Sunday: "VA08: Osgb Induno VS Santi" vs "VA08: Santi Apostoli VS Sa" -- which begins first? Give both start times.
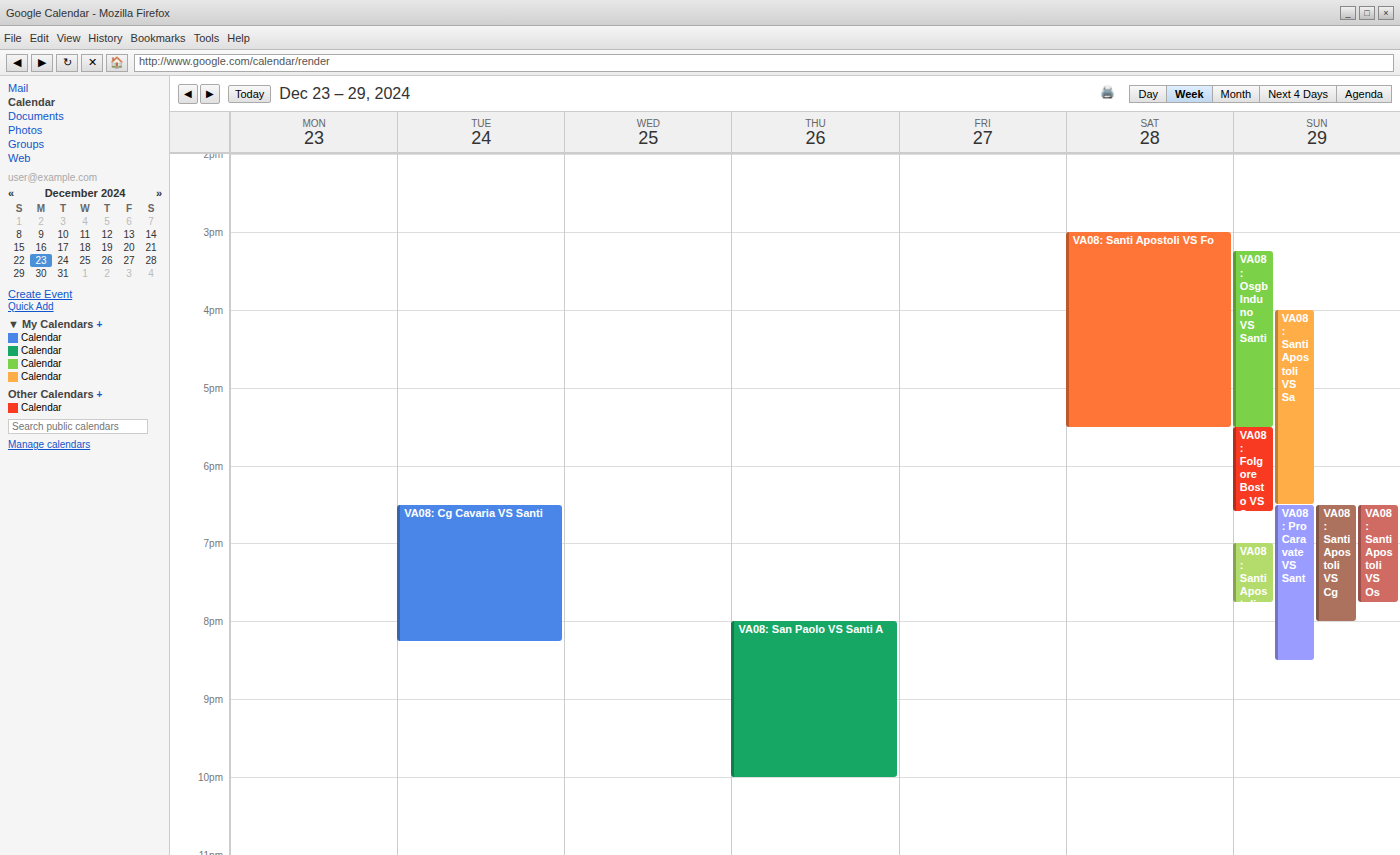
"VA08: Osgb Induno VS Santi" 3:15 PM; "VA08: Santi Apostoli VS Sa" 4:00 PM.